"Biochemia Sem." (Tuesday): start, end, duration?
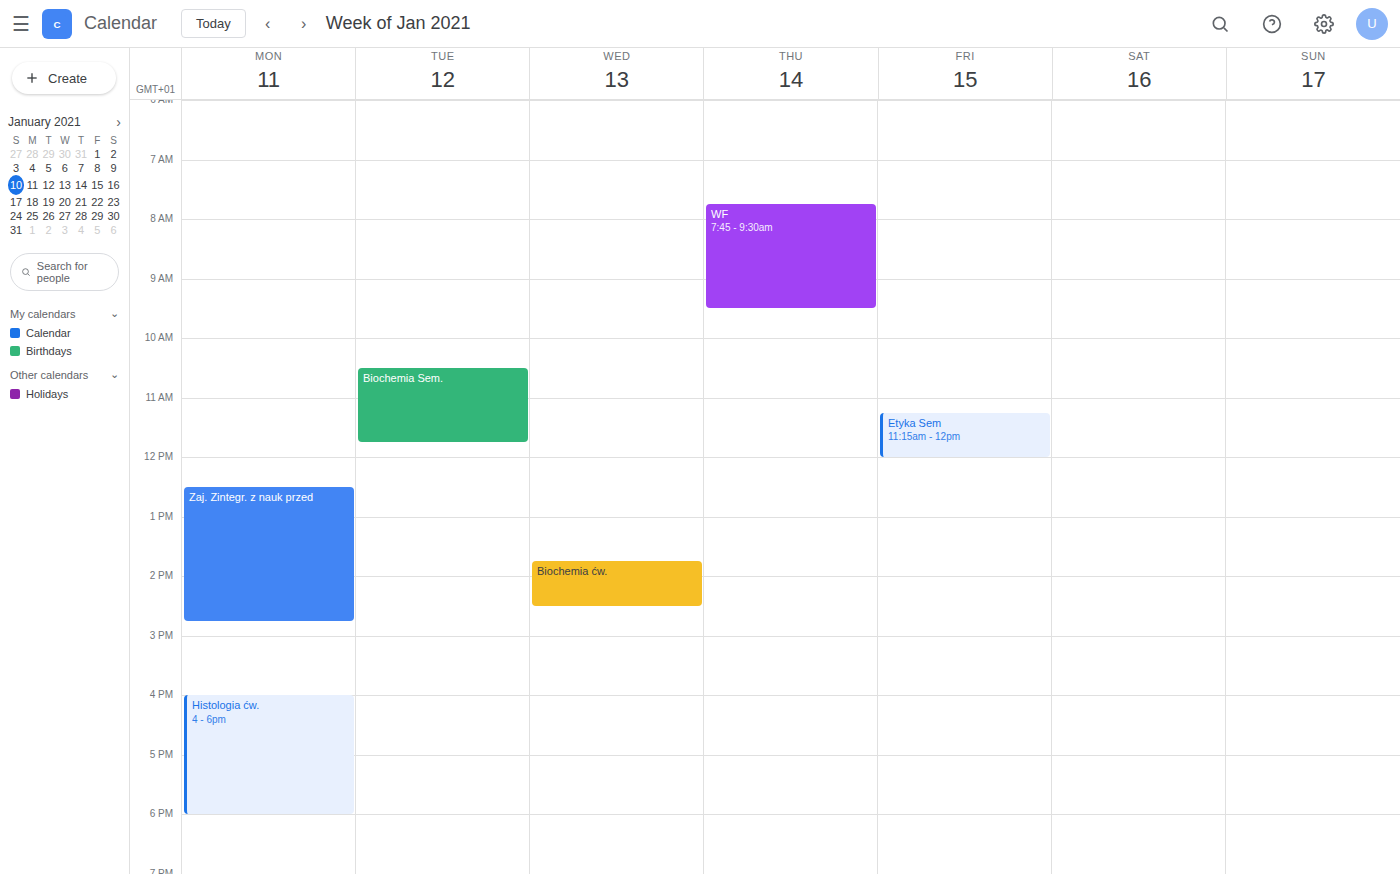
10:30 AM to 11:45 AM, 1 hour 15 minutes